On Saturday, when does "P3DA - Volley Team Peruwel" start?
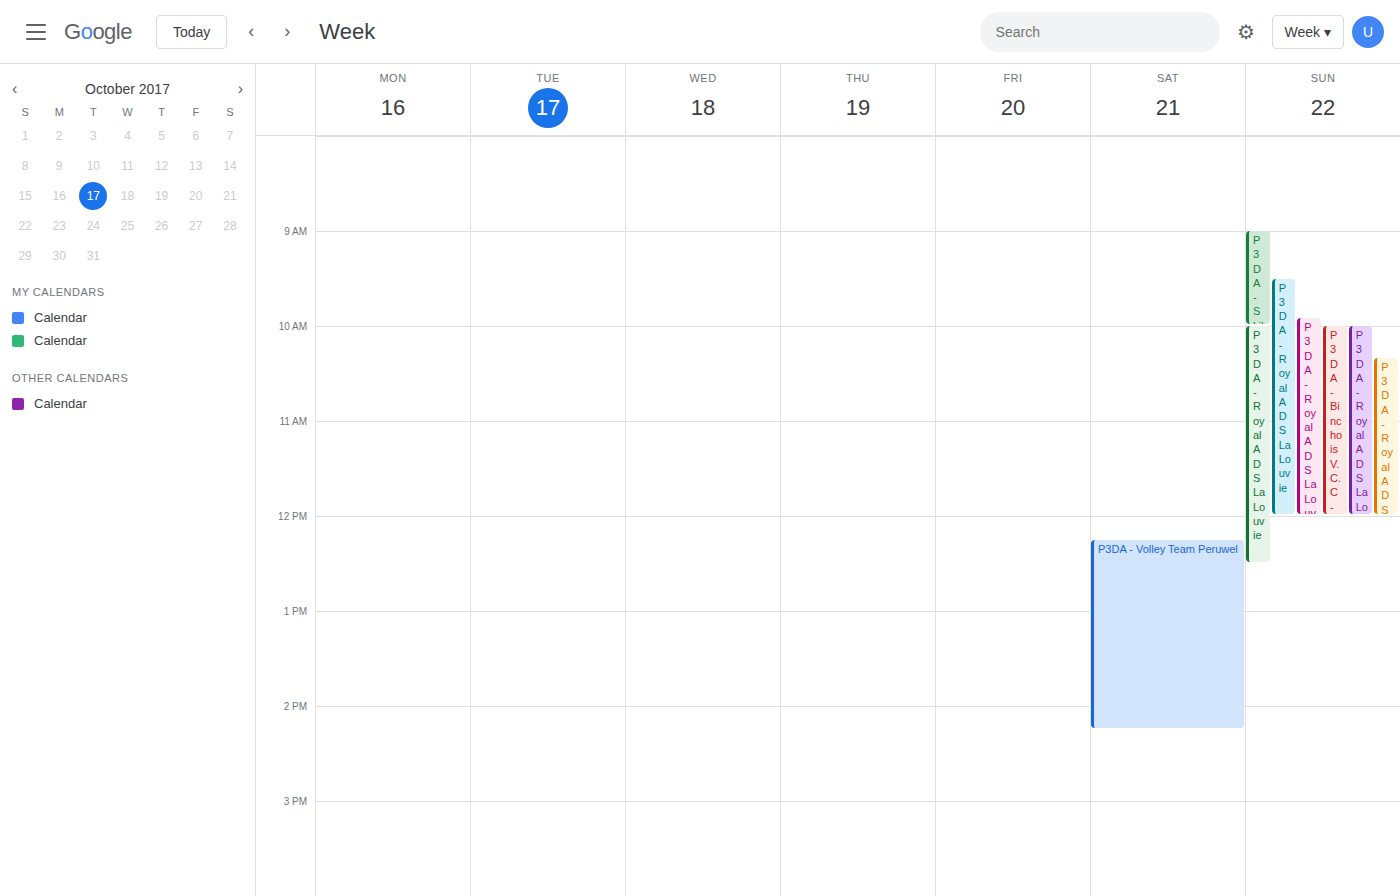
12:15 PM